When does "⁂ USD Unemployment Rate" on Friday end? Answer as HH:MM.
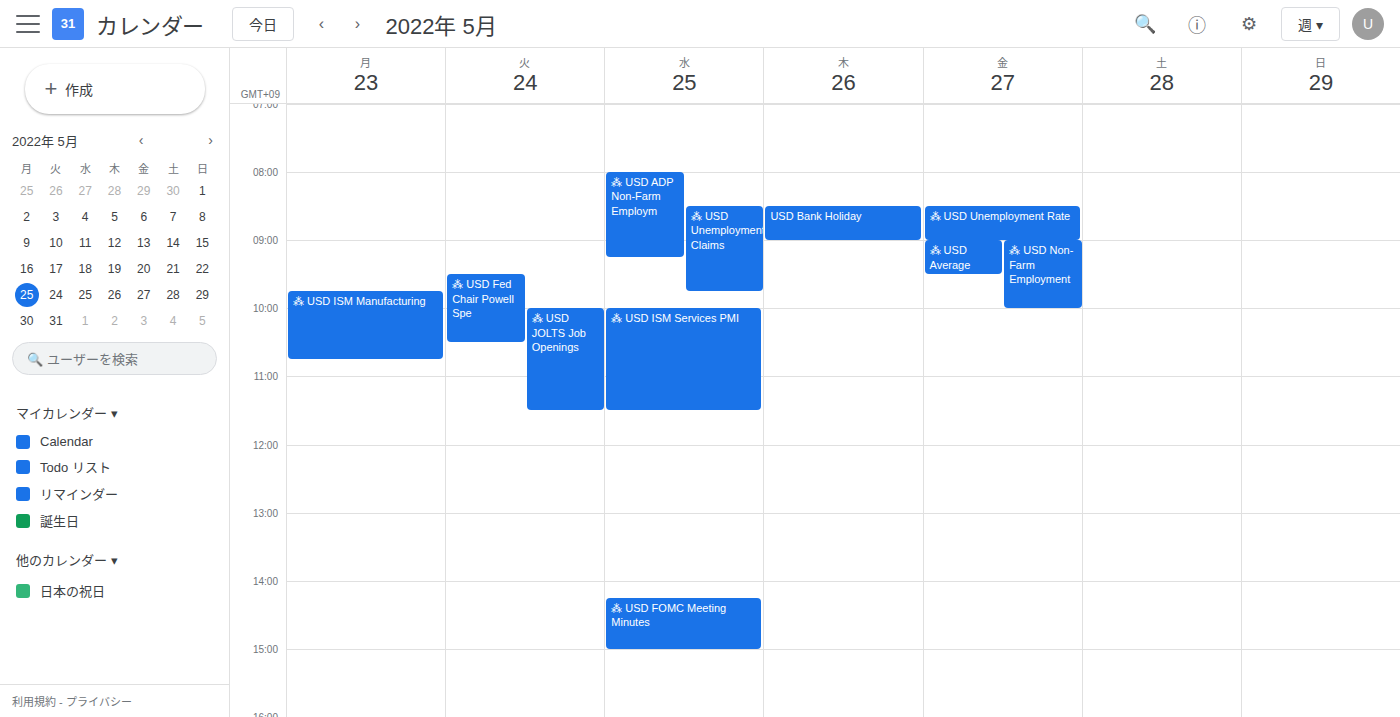
09:00